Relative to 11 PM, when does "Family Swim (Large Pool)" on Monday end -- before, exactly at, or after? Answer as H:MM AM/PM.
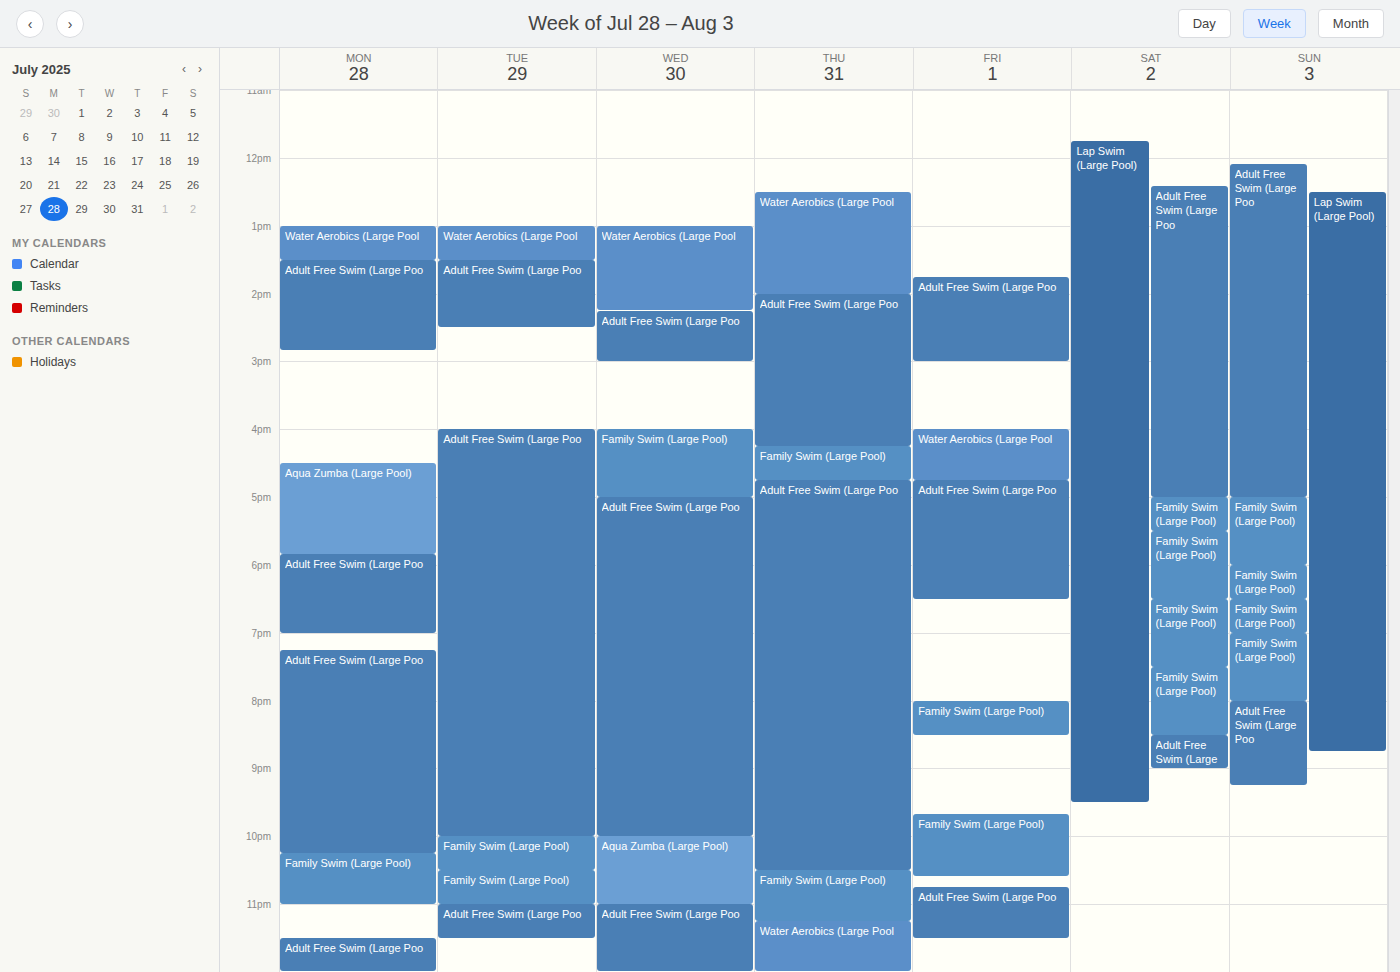
11:00 PM -- exactly at 11 PM, on the 11 PM line.